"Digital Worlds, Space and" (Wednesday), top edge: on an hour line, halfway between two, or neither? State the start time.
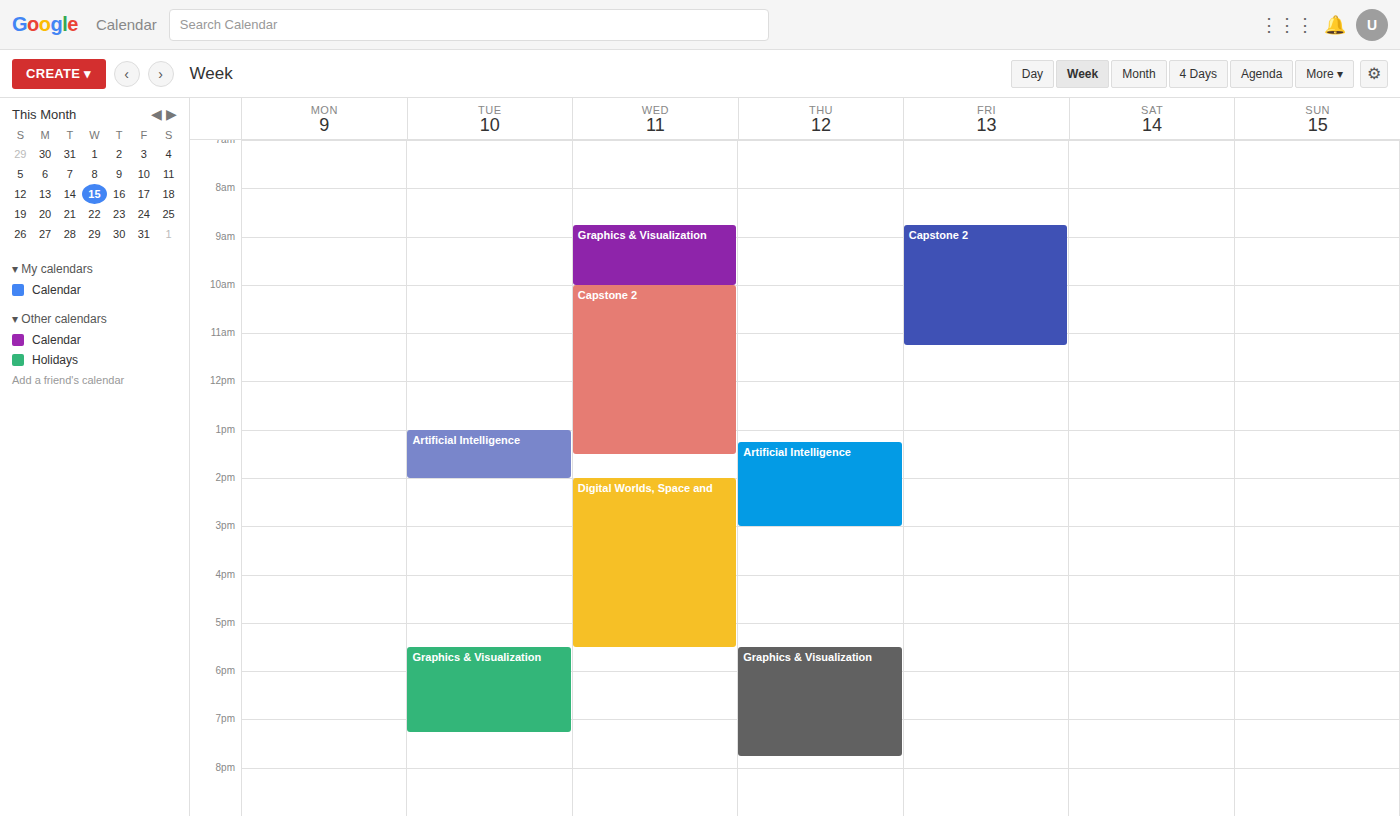
2:00 PM -- exactly on the 2 PM line.